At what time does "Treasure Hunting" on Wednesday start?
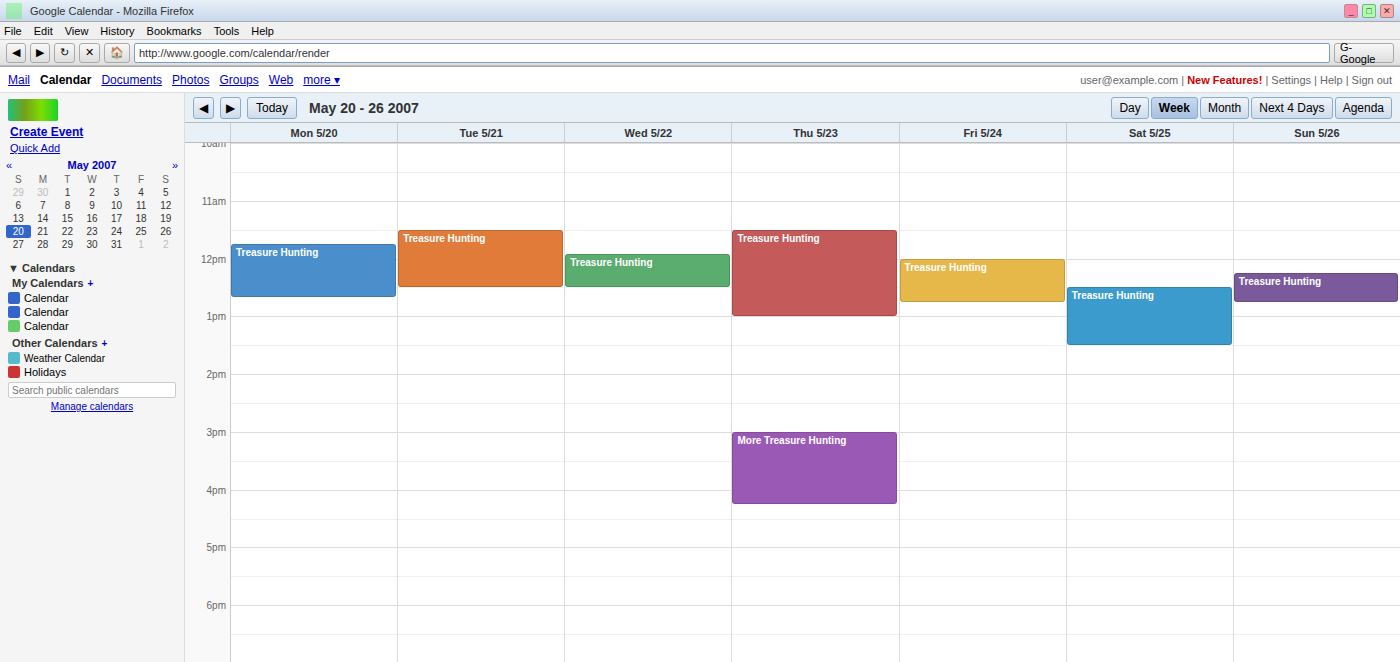
11:55 AM